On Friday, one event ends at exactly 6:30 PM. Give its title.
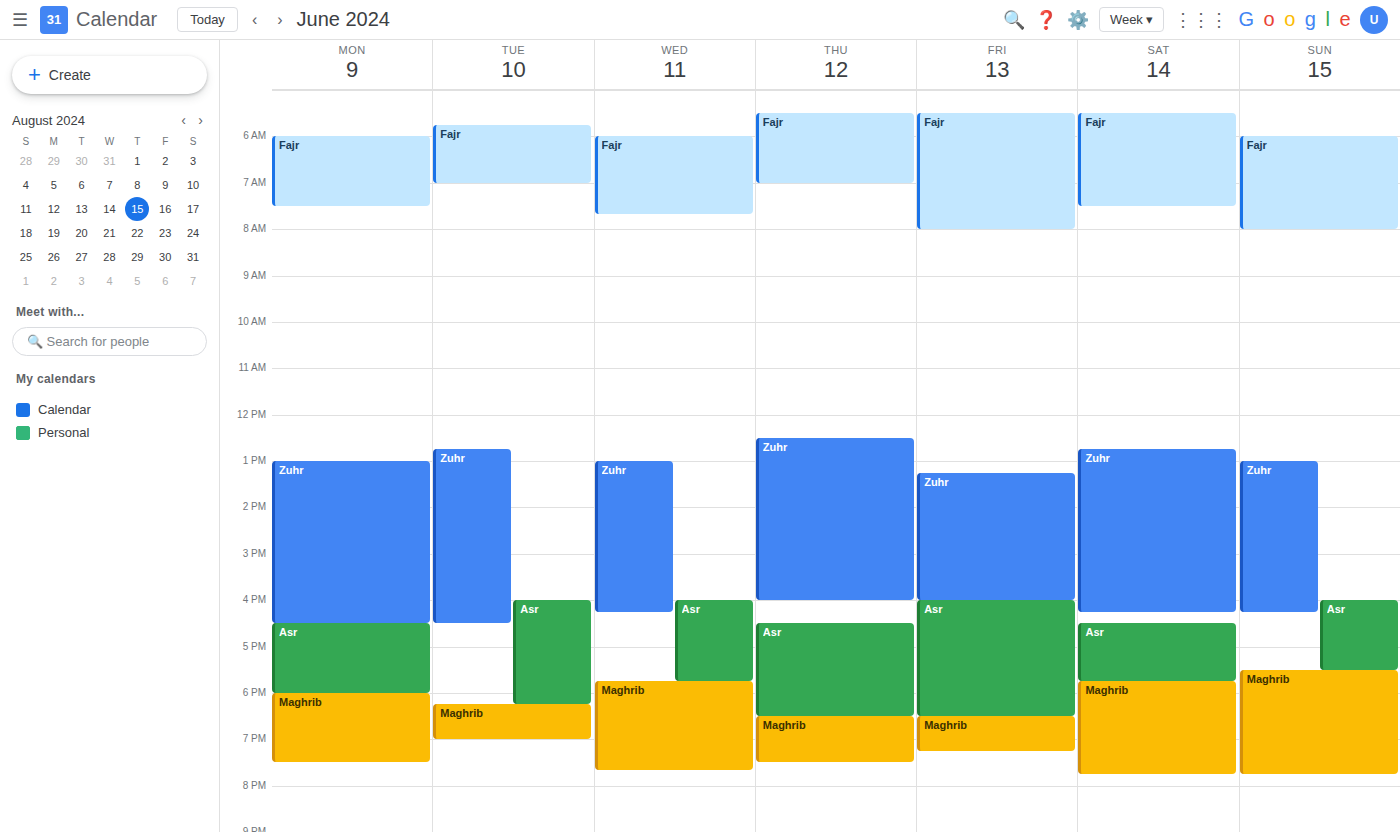
"Asr"